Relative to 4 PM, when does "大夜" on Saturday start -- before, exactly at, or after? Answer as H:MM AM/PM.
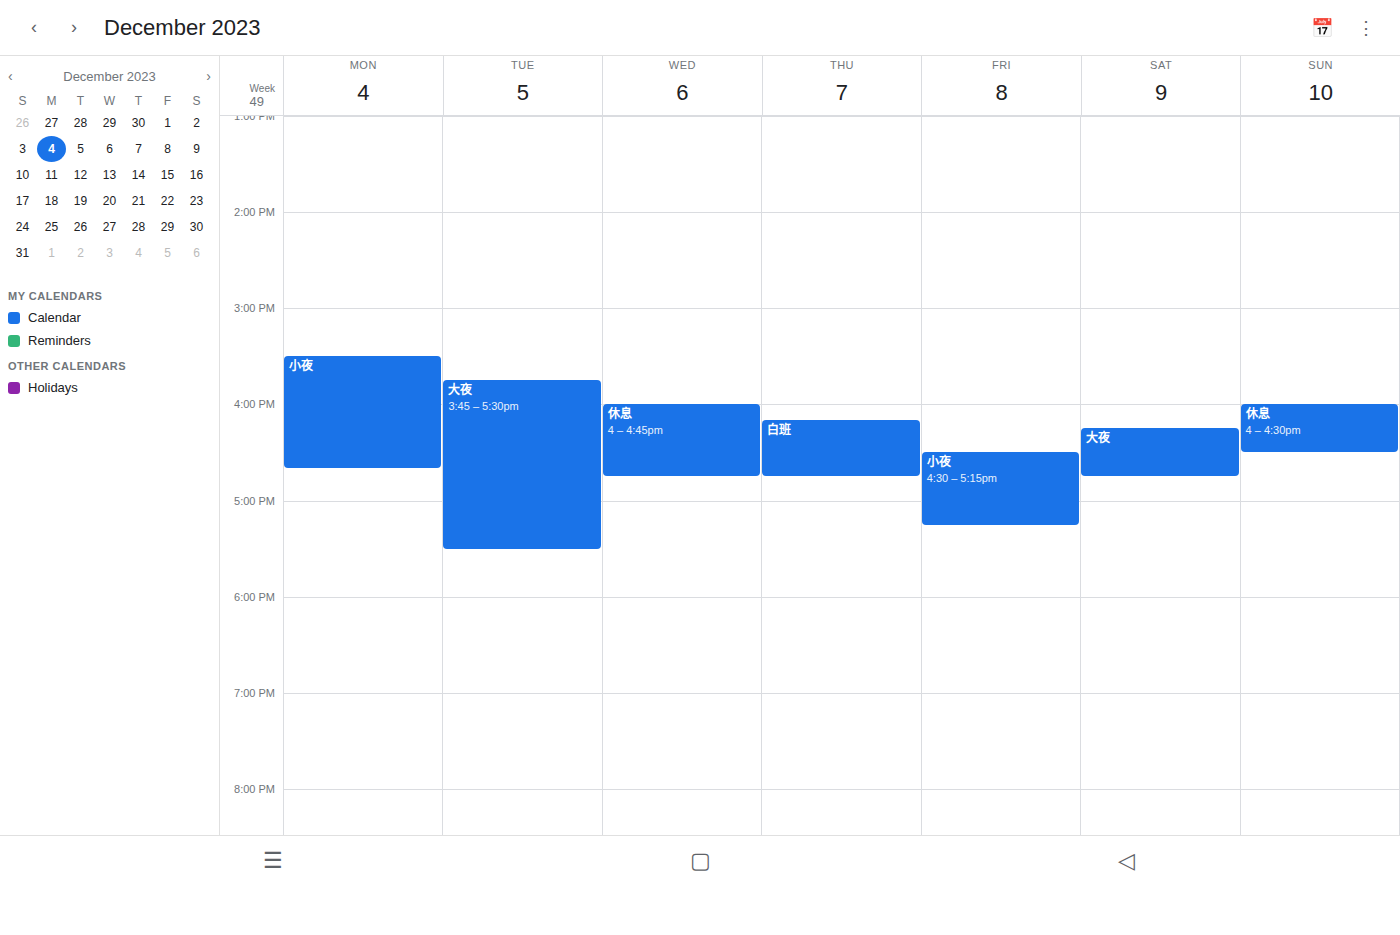
4:15 PM -- after 4 PM, 15 minutes below the 4 PM line.